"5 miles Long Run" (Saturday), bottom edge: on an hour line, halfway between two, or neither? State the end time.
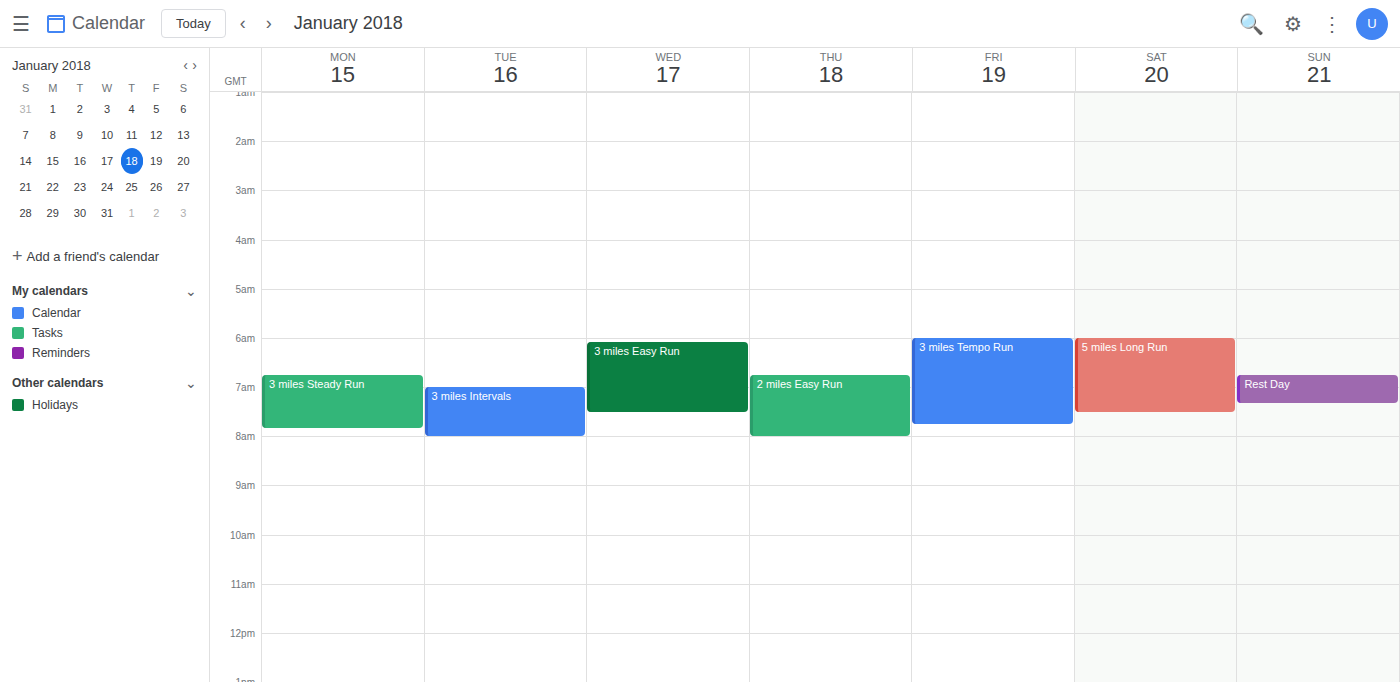
7:30 AM -- halfway between the 7 AM and 8 AM lines.